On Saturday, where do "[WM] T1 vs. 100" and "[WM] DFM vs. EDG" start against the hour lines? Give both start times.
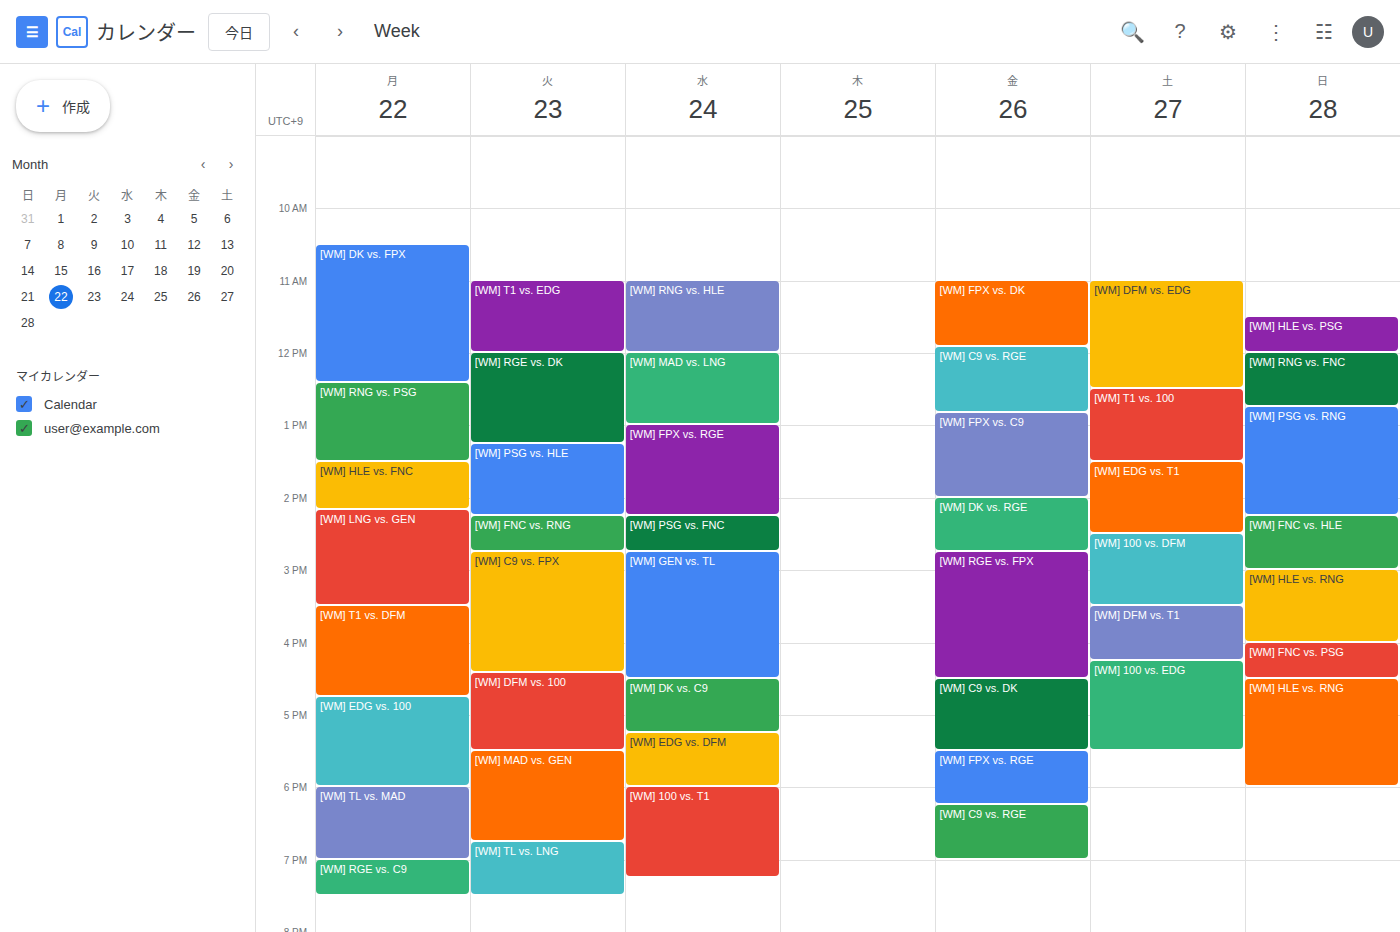
"[WM] T1 vs. 100": 12:30, halfway between the 12:00 and 13:00 lines. "[WM] DFM vs. EDG": 11:00, exactly on the 11:00 line.